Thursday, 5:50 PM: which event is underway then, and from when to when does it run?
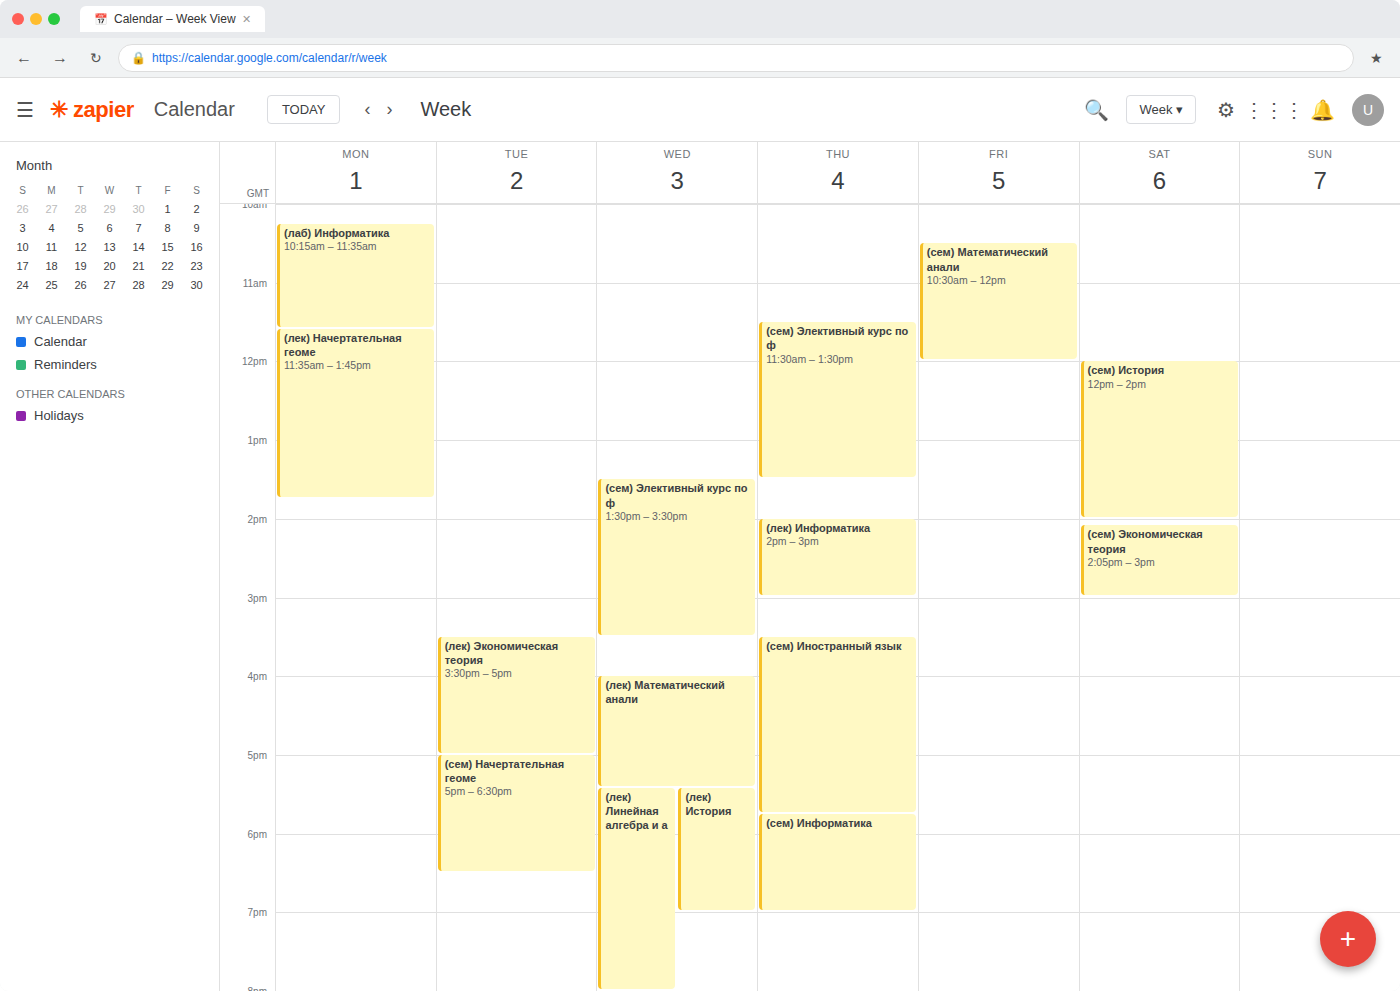
"(сем) Информатика", 5:45 PM to 7:00 PM